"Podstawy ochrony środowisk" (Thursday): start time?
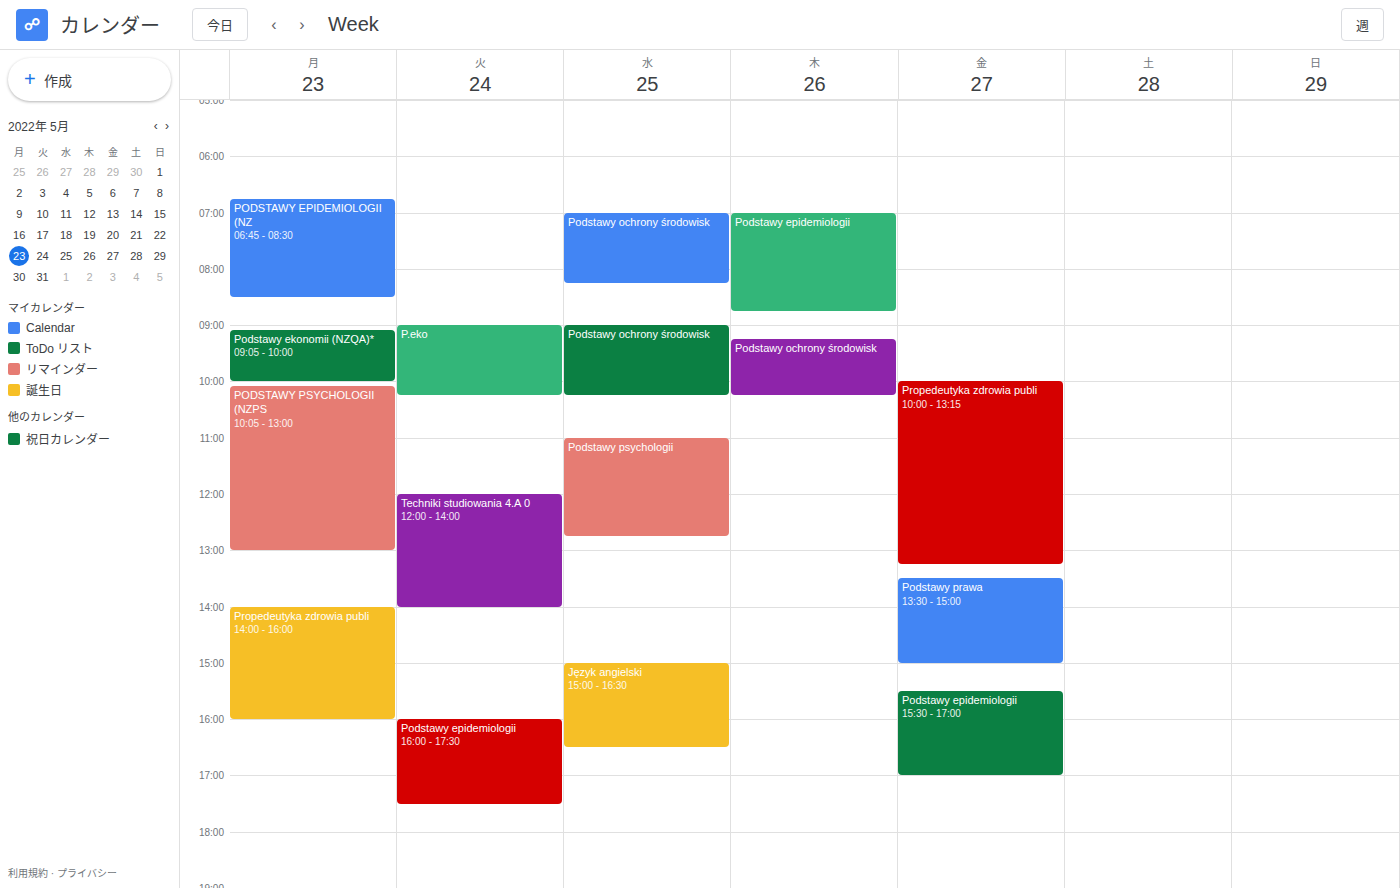
9:15 AM